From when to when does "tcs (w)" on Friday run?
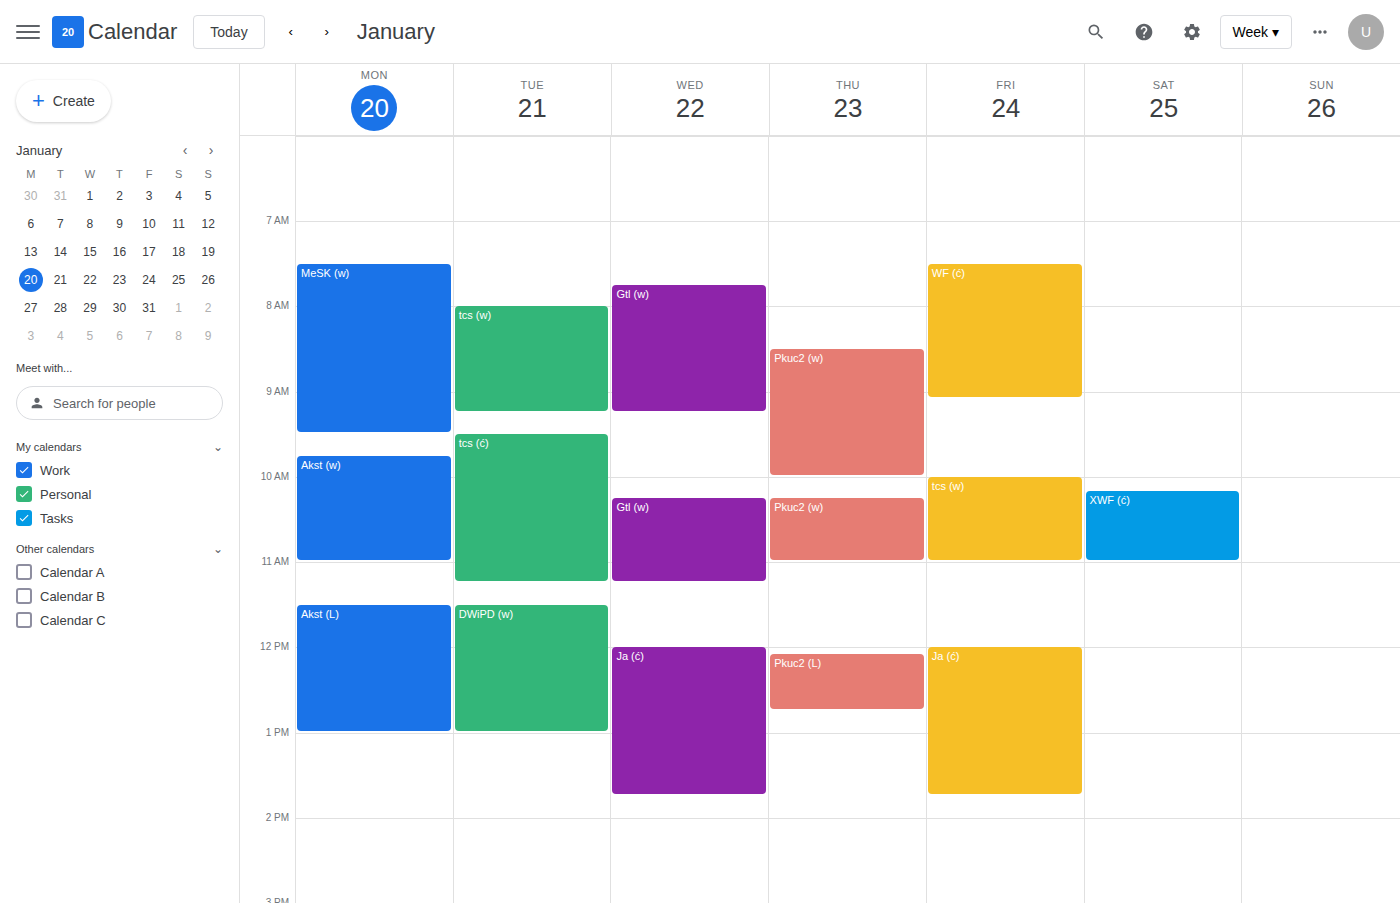
10:00 AM to 11:00 AM